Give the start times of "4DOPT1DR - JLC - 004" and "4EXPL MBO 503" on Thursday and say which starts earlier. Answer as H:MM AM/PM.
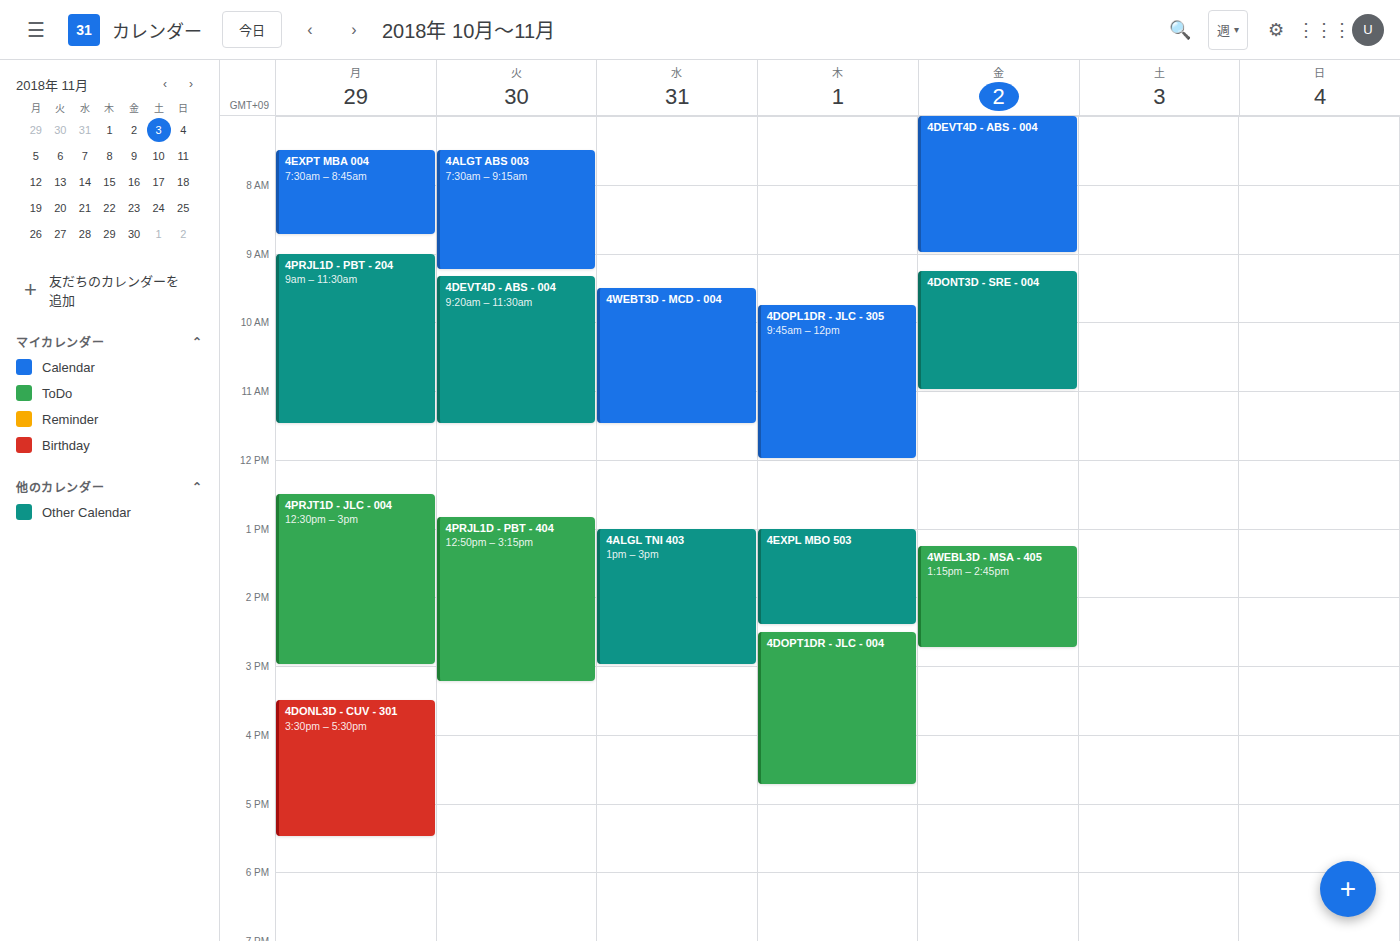
"4EXPL MBO 503" 1:00 PM; "4DOPT1DR - JLC - 004" 2:30 PM.